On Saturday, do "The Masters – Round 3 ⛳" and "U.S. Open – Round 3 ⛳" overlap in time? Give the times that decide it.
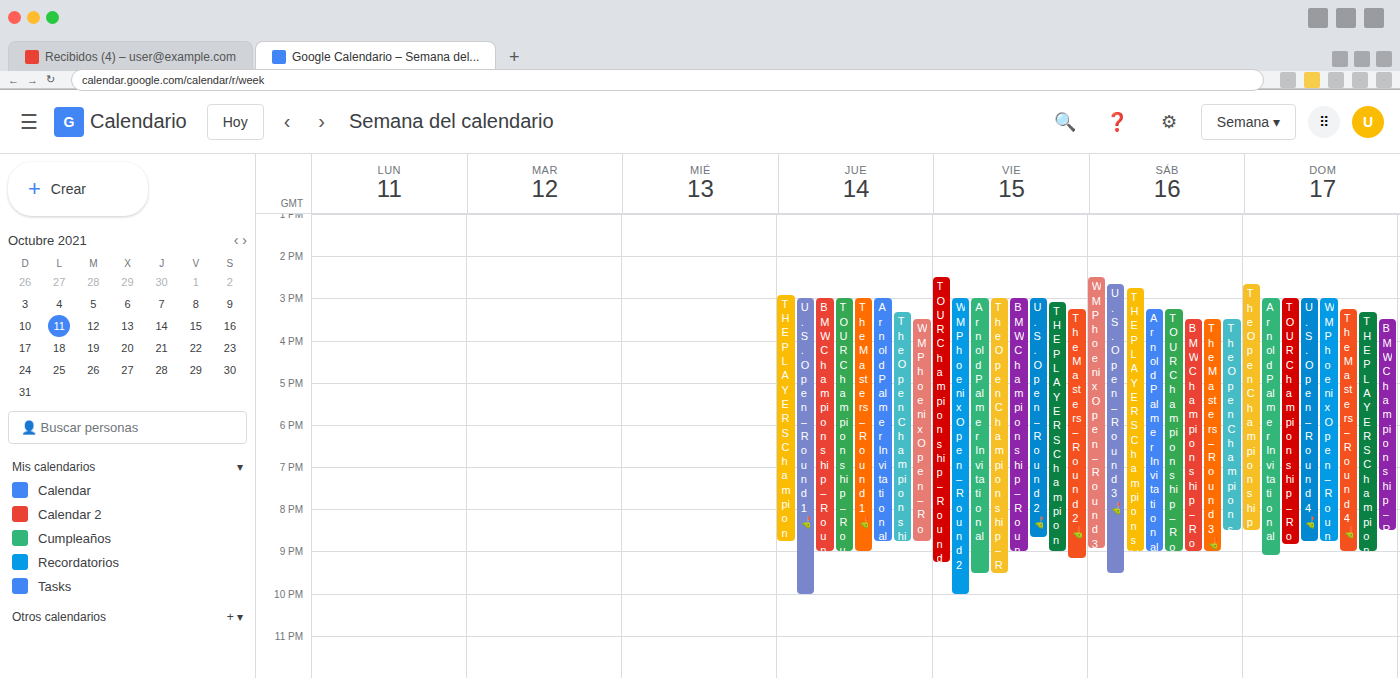
"The Masters – Round 3 ⛳" runs 3:30 PM to 9:00 PM, inside "U.S. Open – Round 3 ⛳" -- they overlap.